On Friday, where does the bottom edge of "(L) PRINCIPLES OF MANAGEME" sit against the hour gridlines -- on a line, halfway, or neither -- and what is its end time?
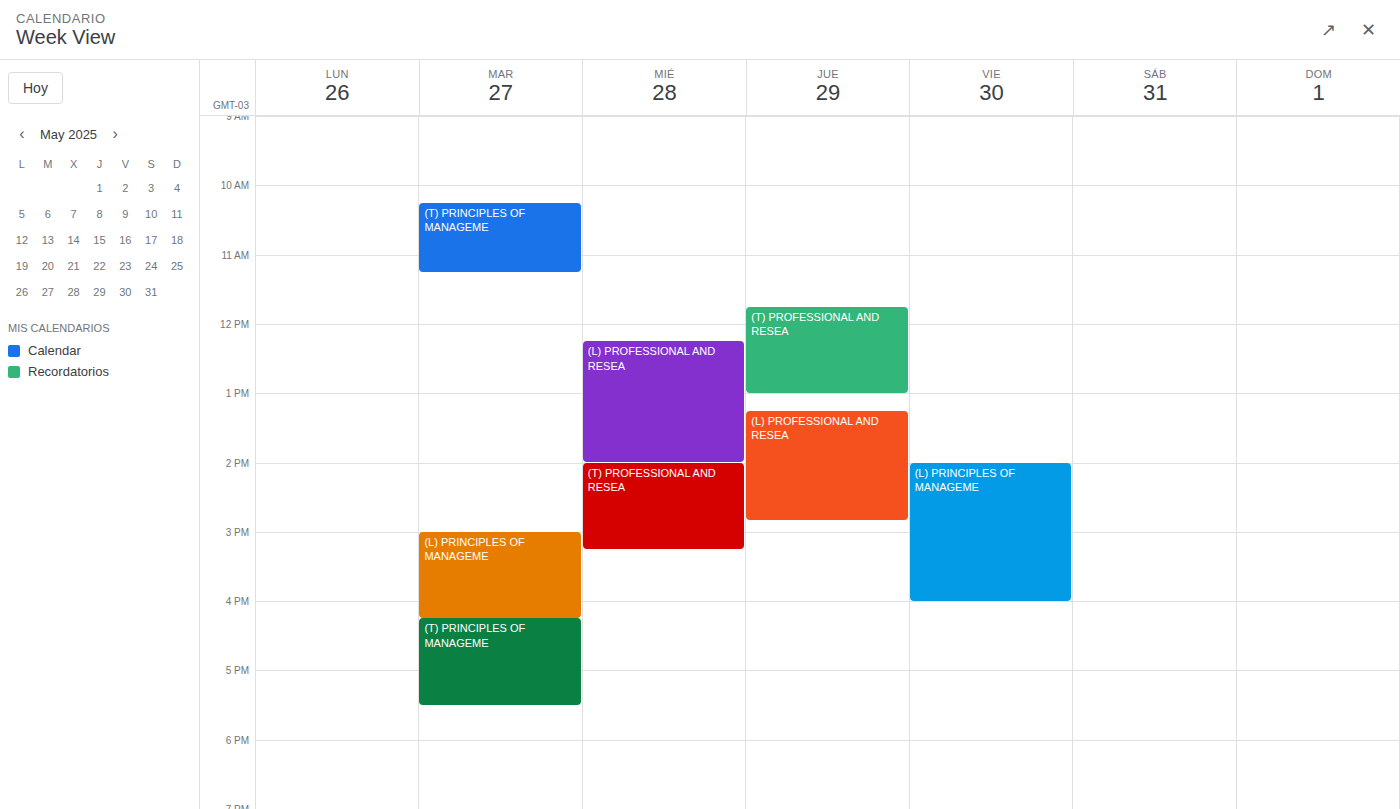
4:00 PM -- exactly on the 4 PM line.